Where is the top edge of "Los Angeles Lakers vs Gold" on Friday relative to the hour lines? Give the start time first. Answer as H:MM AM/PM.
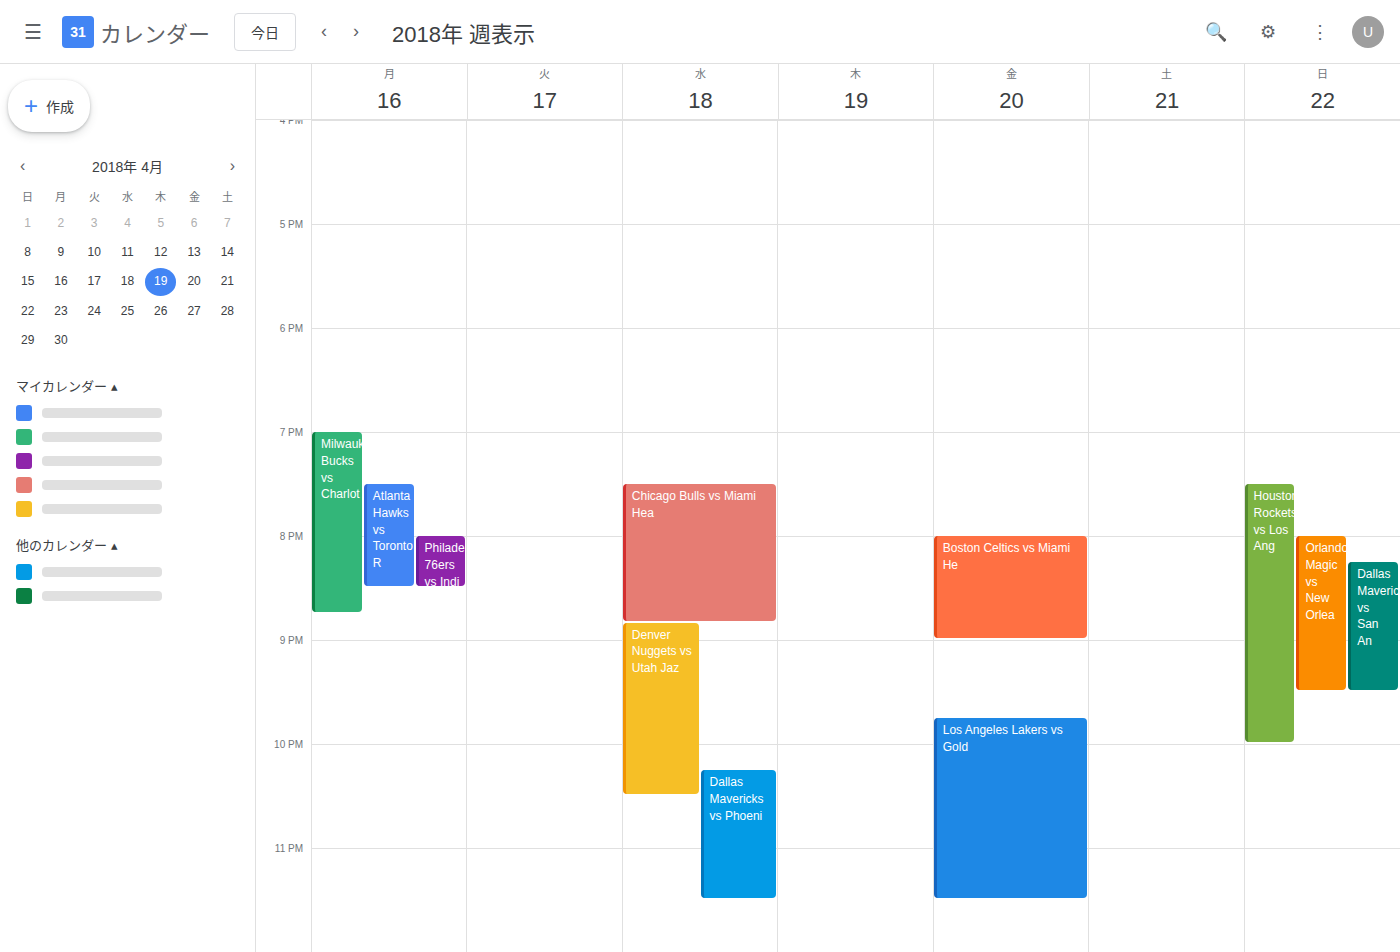
9:45 PM -- neither: three quarters of the way from the 9 PM line to the 10 PM line.